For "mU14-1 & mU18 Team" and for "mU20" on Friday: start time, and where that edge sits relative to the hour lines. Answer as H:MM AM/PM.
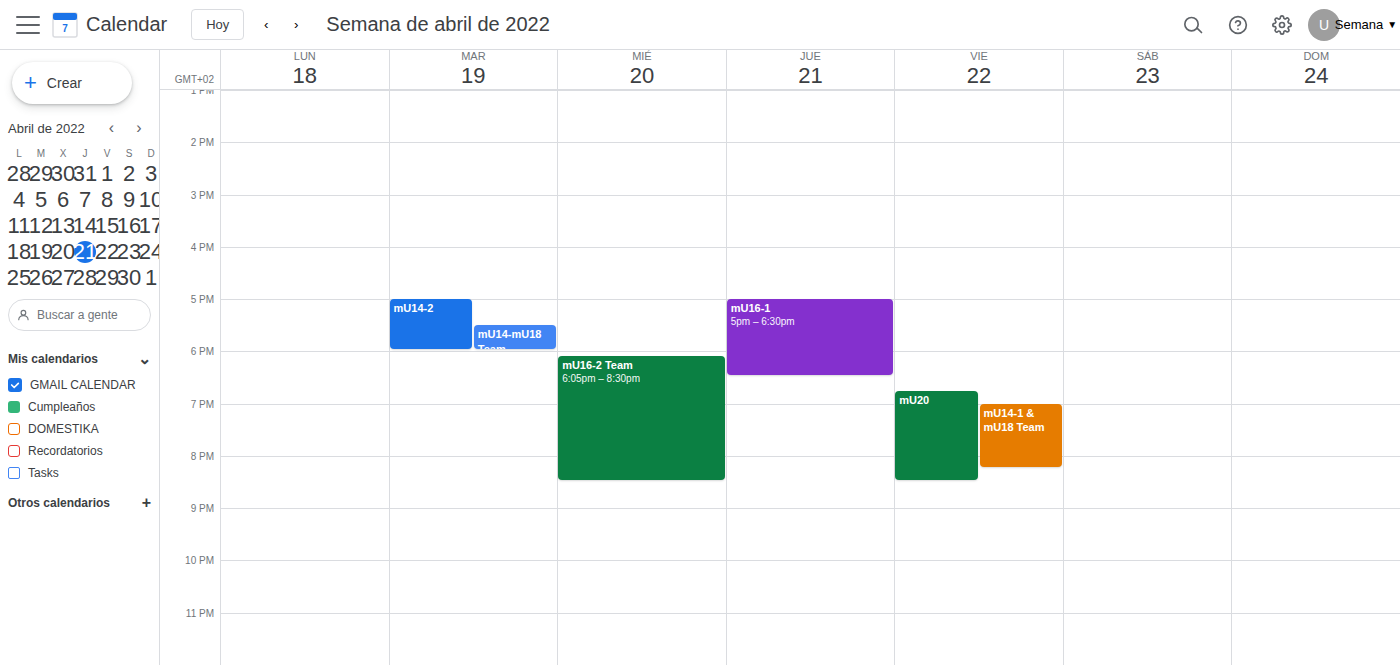
"mU14-1 & mU18 Team": 7:00 PM, exactly on the 7 PM line. "mU20": 6:45 PM, neither: three quarters of the way from the 6 PM line to the 7 PM line.